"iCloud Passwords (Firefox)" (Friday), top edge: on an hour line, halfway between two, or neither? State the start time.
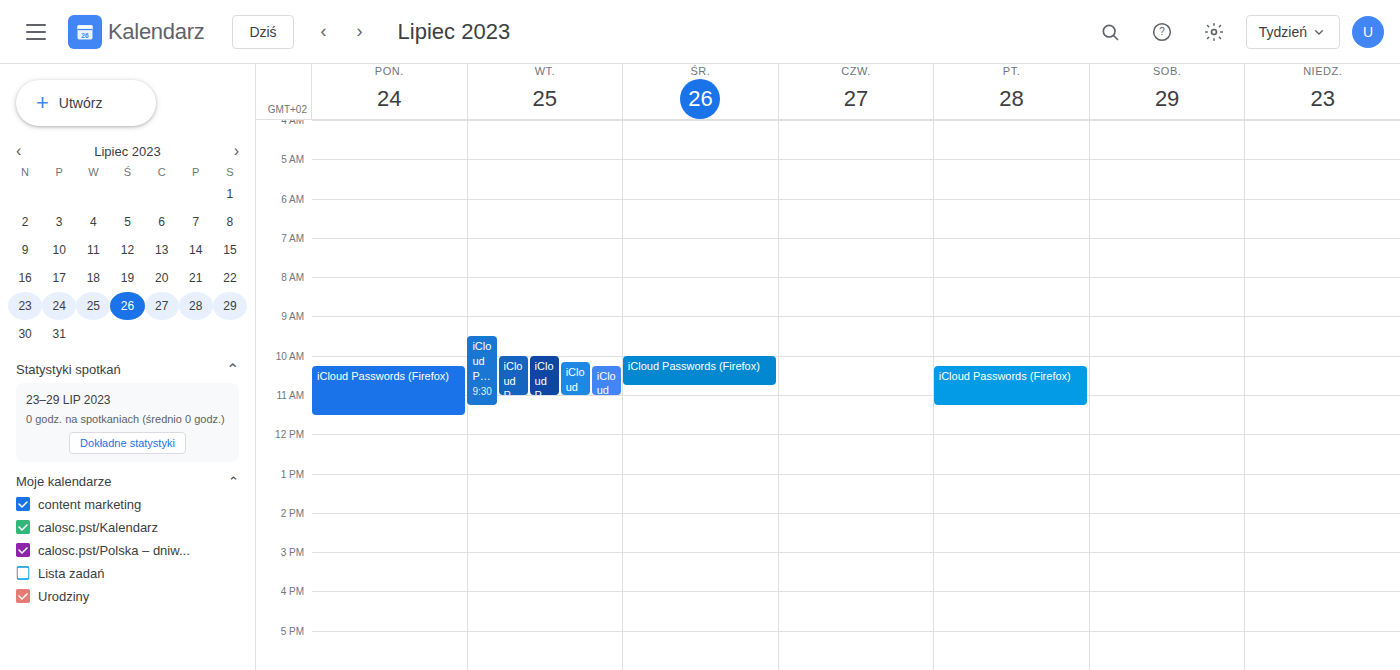
10:15 AM -- neither: a quarter of the way from the 10 AM line to the 11 AM line.